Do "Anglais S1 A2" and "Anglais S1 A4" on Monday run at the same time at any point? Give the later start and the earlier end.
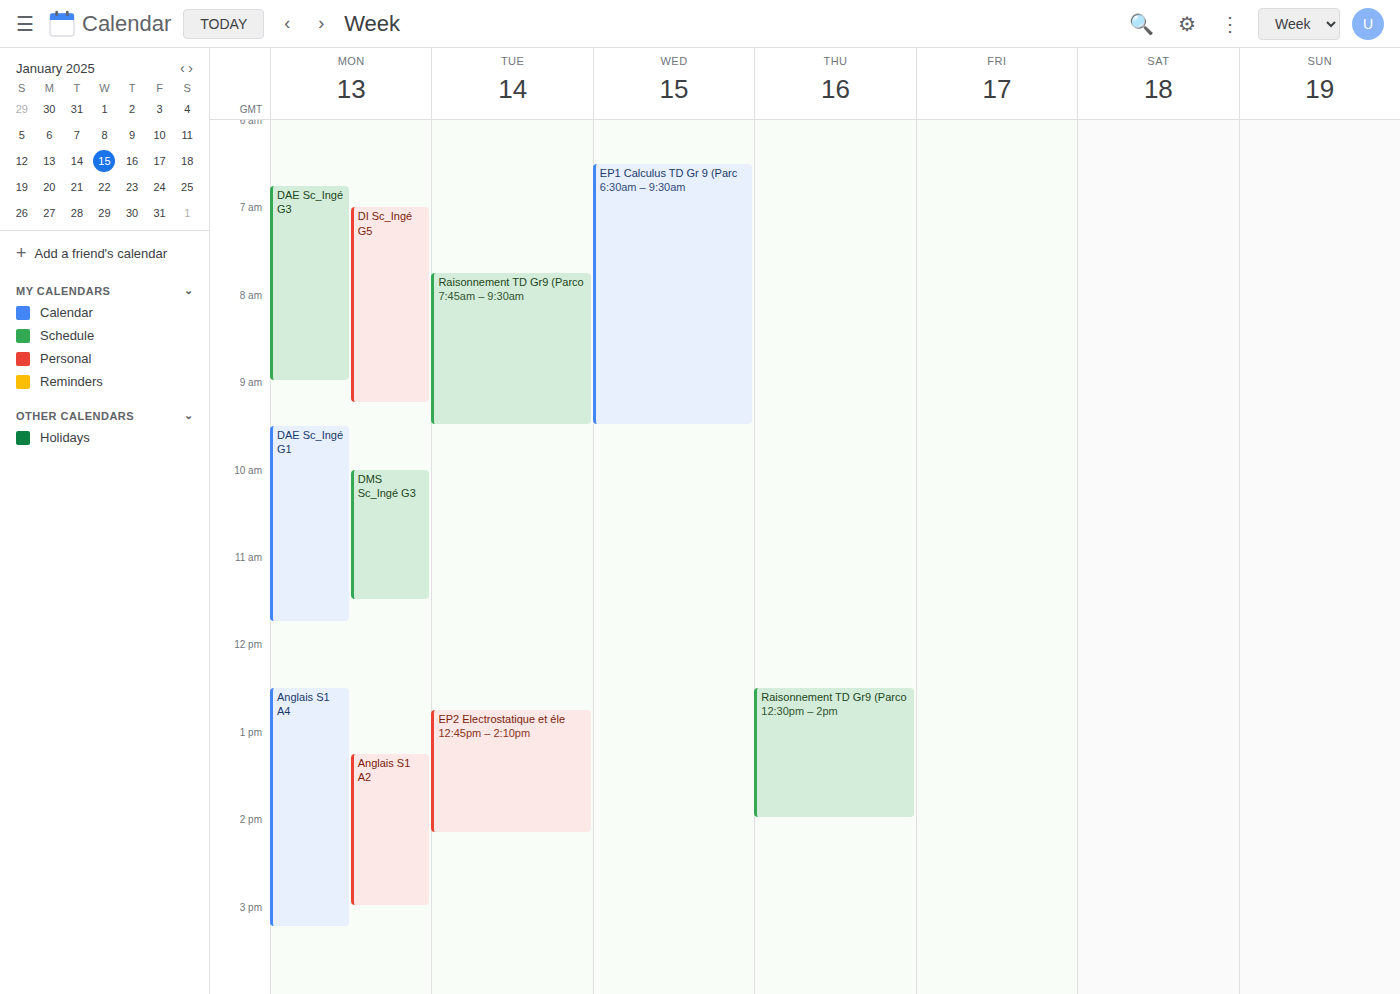
"Anglais S1 A2" runs 1:15 PM to 3:00 PM, inside "Anglais S1 A4" -- they overlap.